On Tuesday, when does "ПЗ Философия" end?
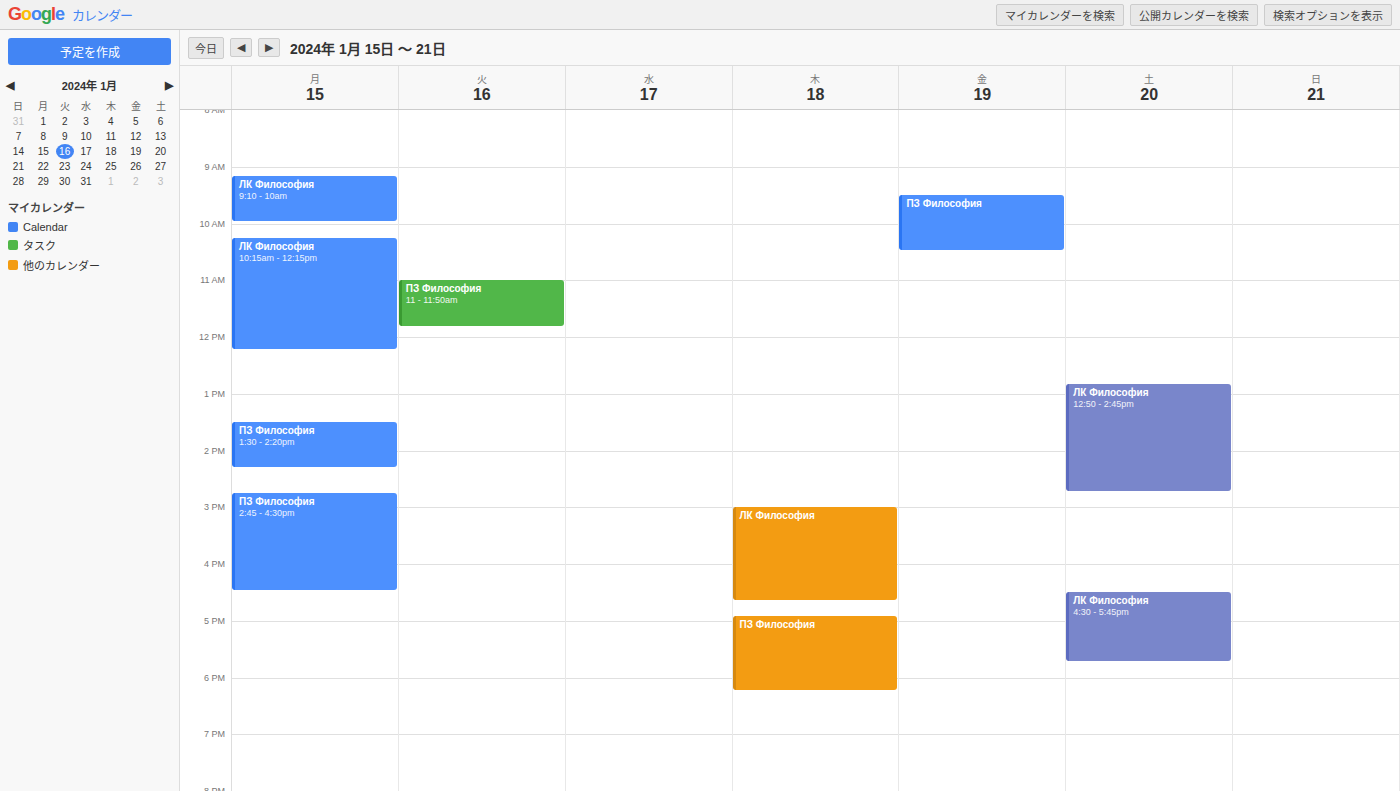
11:50 AM